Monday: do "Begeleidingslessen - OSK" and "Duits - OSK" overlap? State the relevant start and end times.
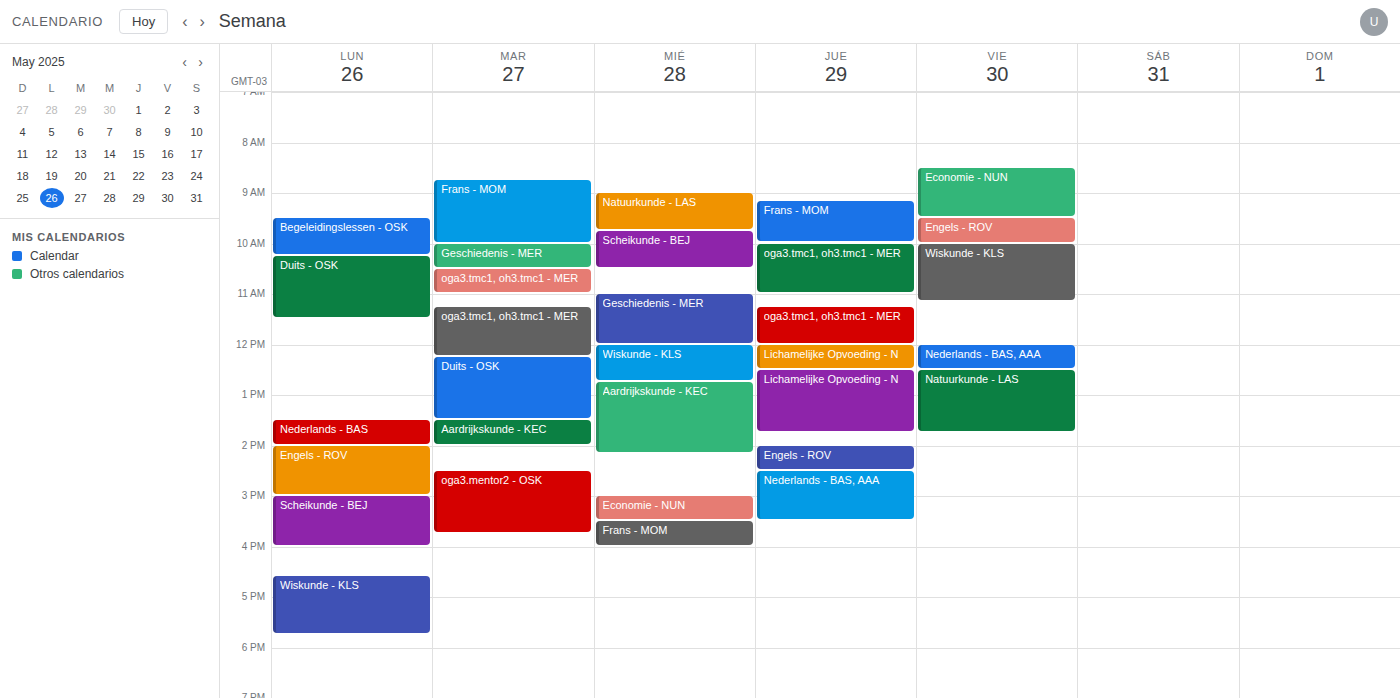
"Begeleidingslessen - OSK" ends at 10:15 AM, exactly when "Duits - OSK" starts -- they touch but do not overlap.